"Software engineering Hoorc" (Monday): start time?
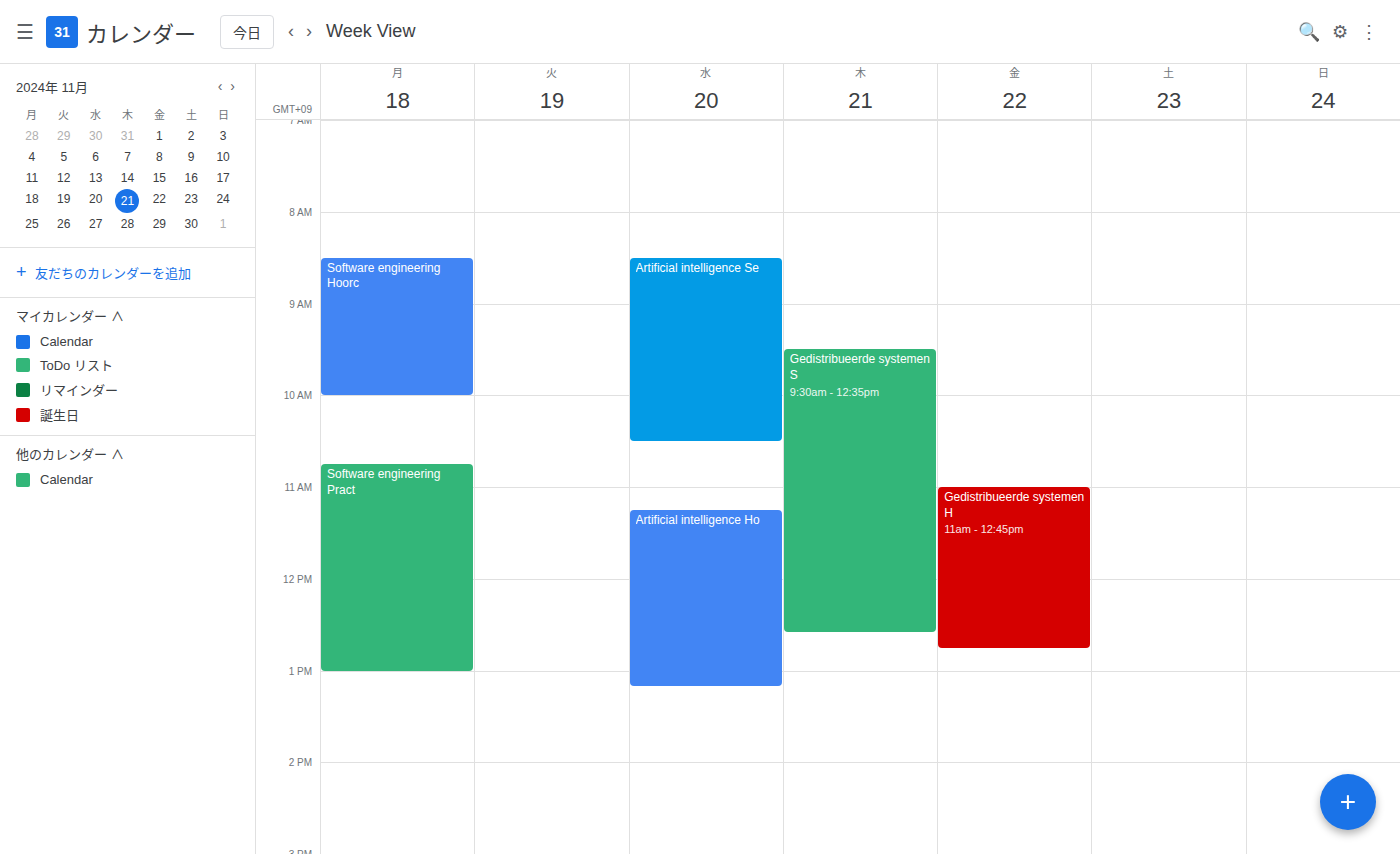
8:30 AM